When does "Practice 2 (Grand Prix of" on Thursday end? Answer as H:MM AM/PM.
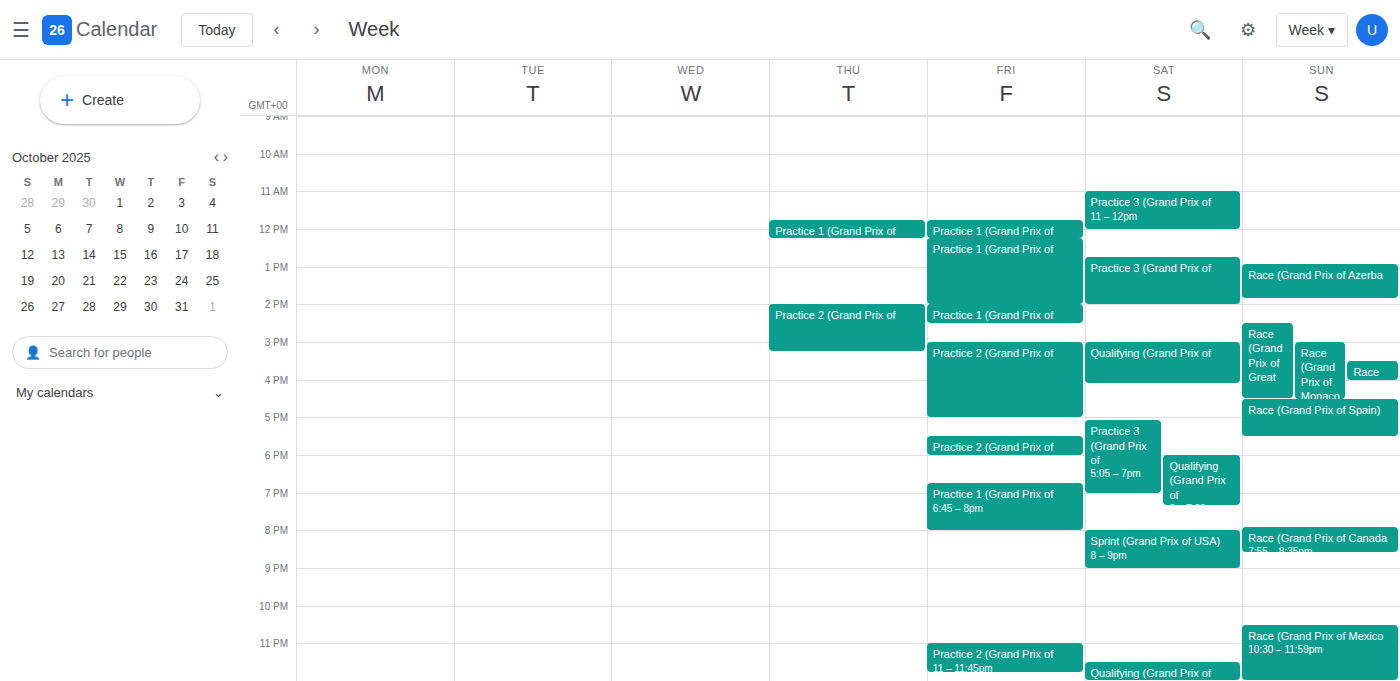
3:15 PM